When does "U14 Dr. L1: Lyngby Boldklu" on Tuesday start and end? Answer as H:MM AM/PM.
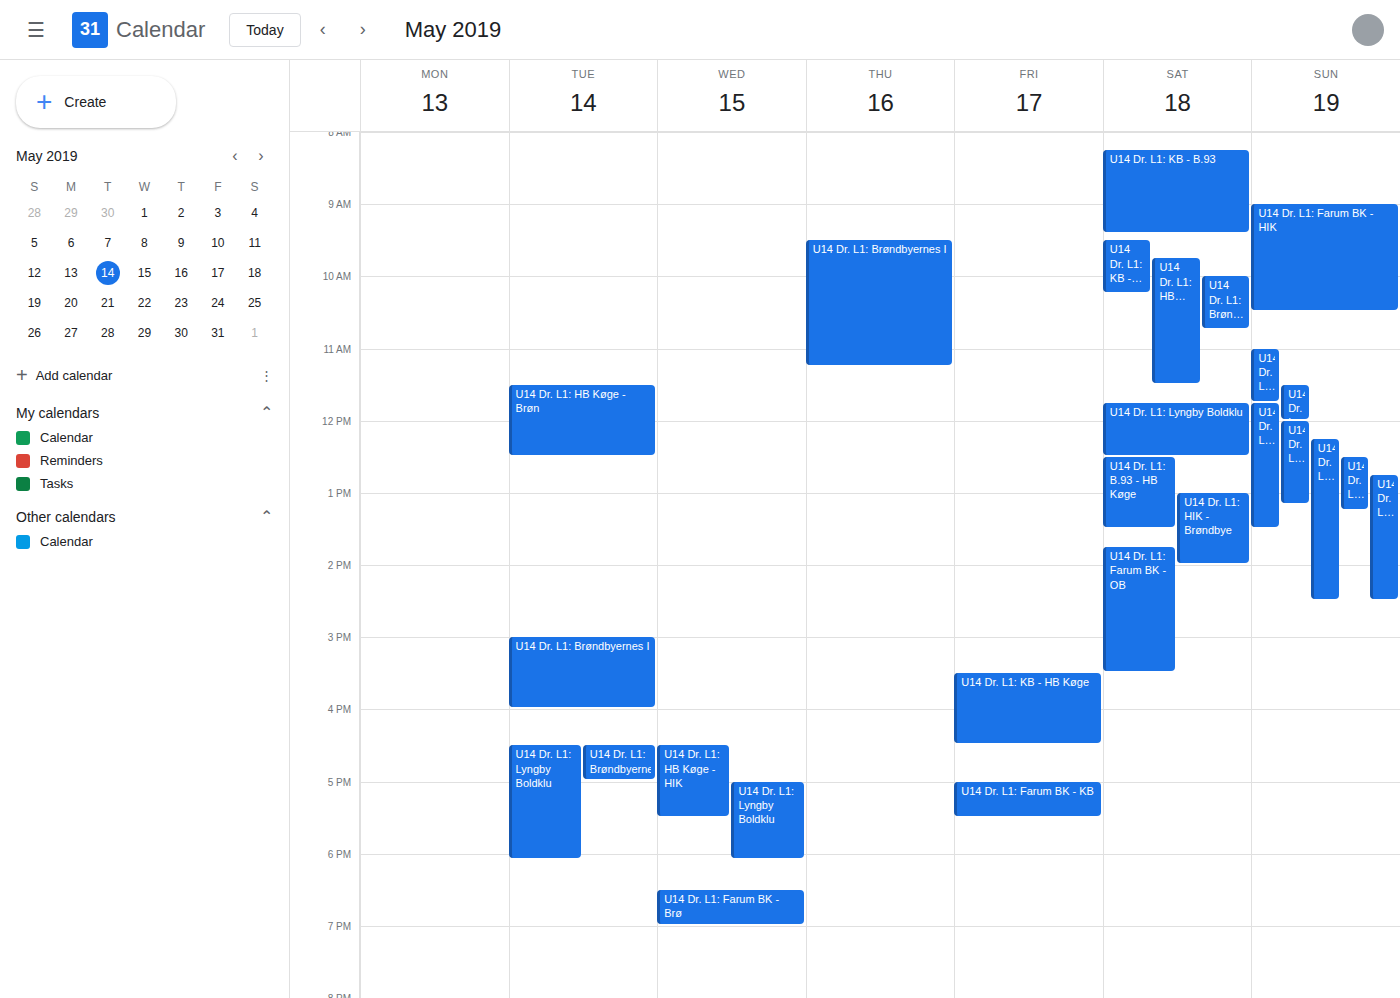
4:30 PM to 6:05 PM